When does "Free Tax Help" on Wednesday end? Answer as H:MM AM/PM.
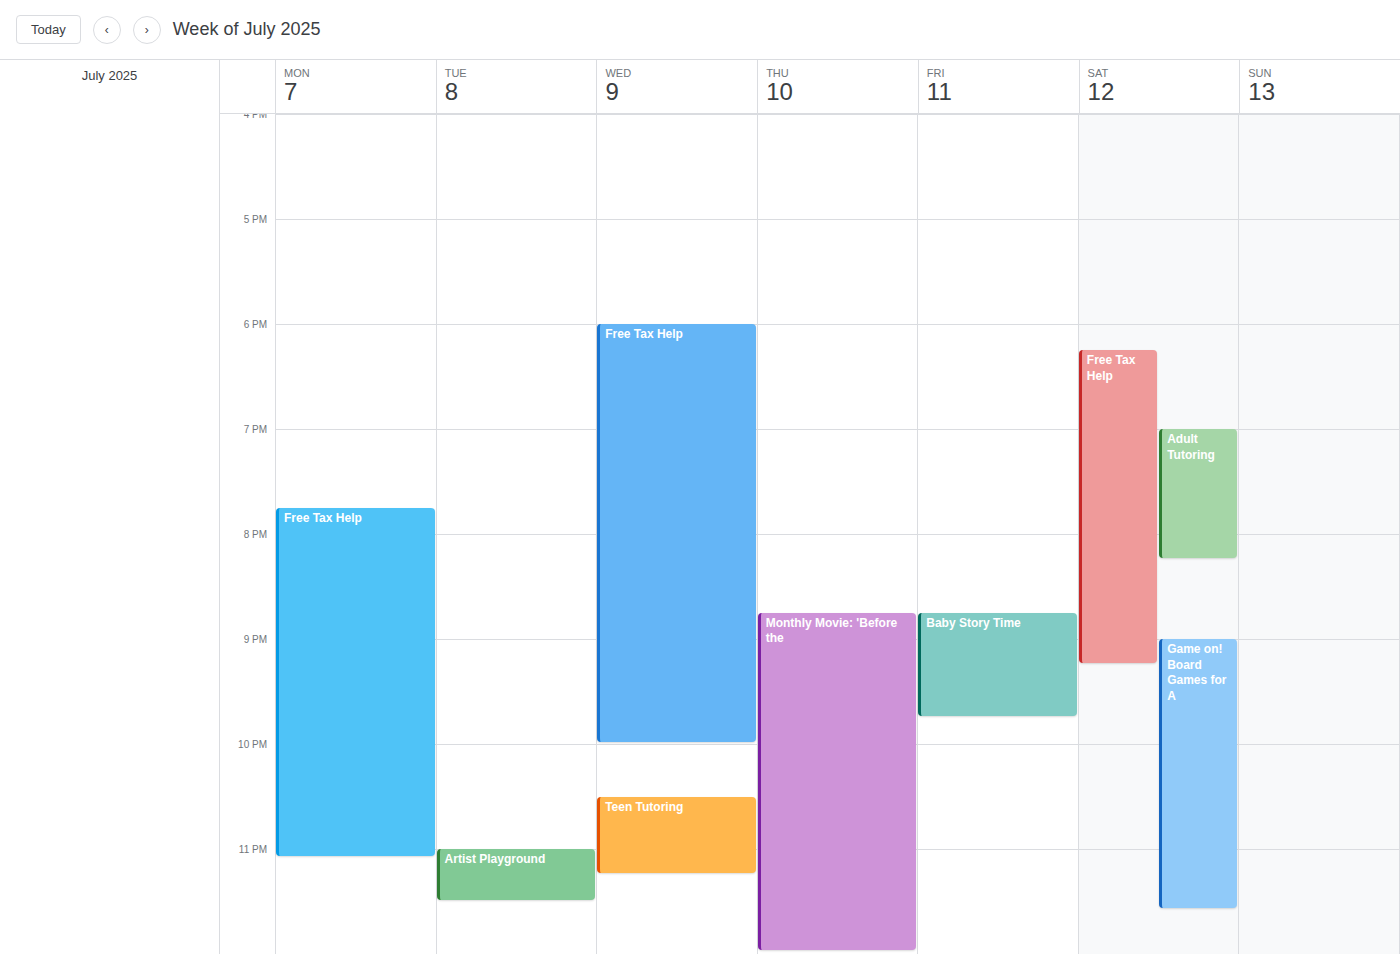
10:00 PM